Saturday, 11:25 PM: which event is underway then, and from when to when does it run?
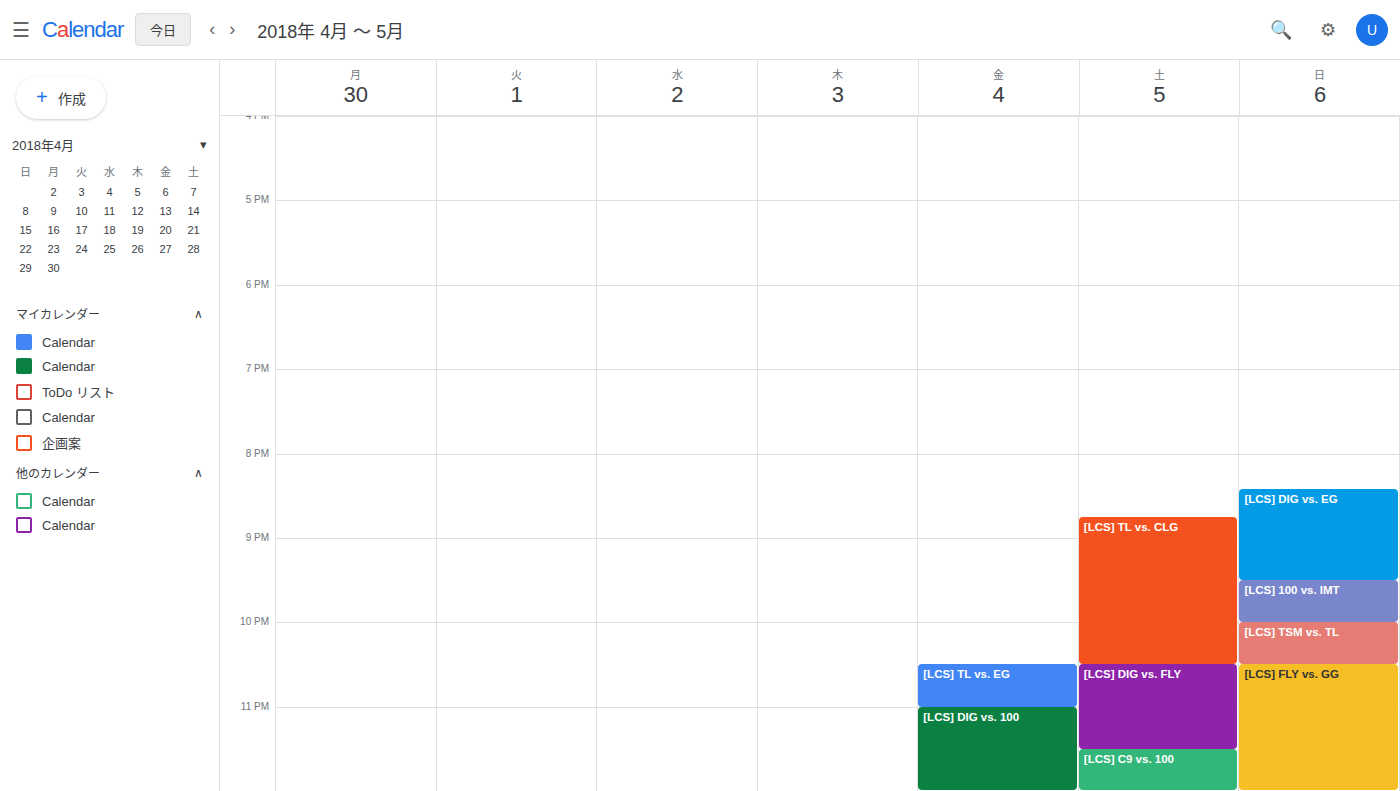
"[LCS] DIG vs. FLY", 10:30 PM to 11:30 PM